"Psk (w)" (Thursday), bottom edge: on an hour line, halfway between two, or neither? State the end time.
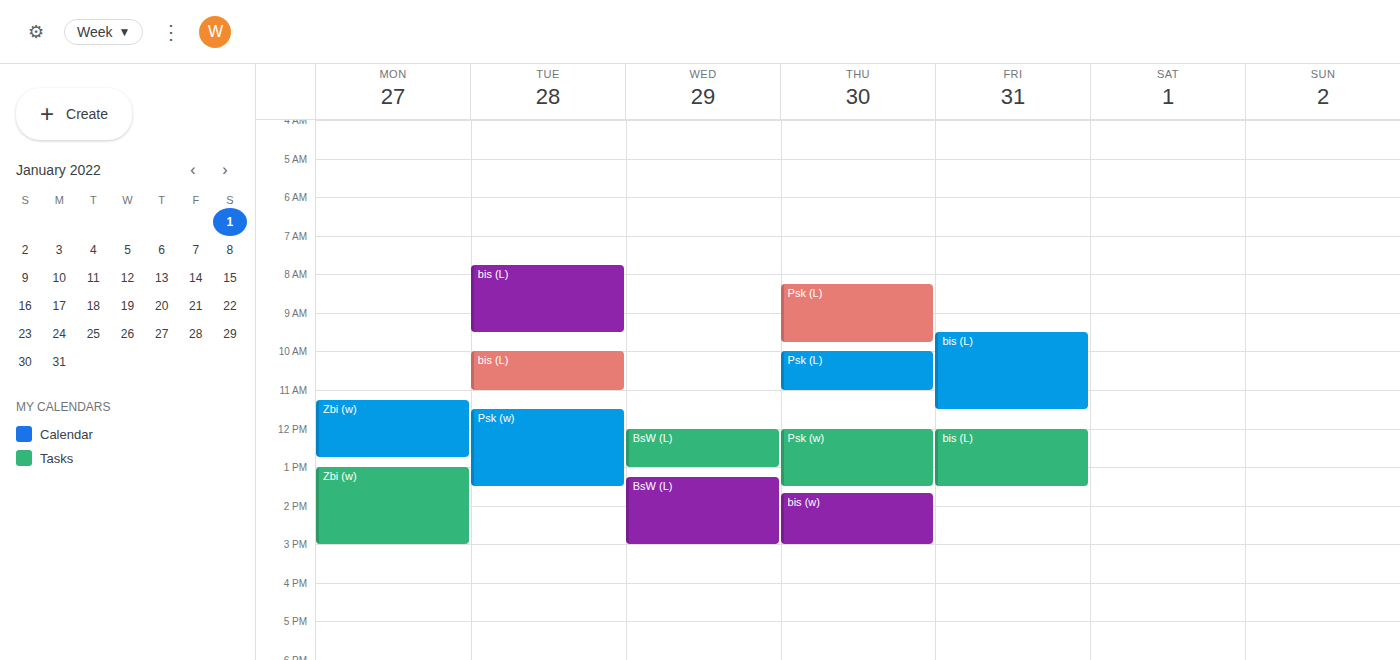
1:30 PM -- halfway between the 1 PM and 2 PM lines.